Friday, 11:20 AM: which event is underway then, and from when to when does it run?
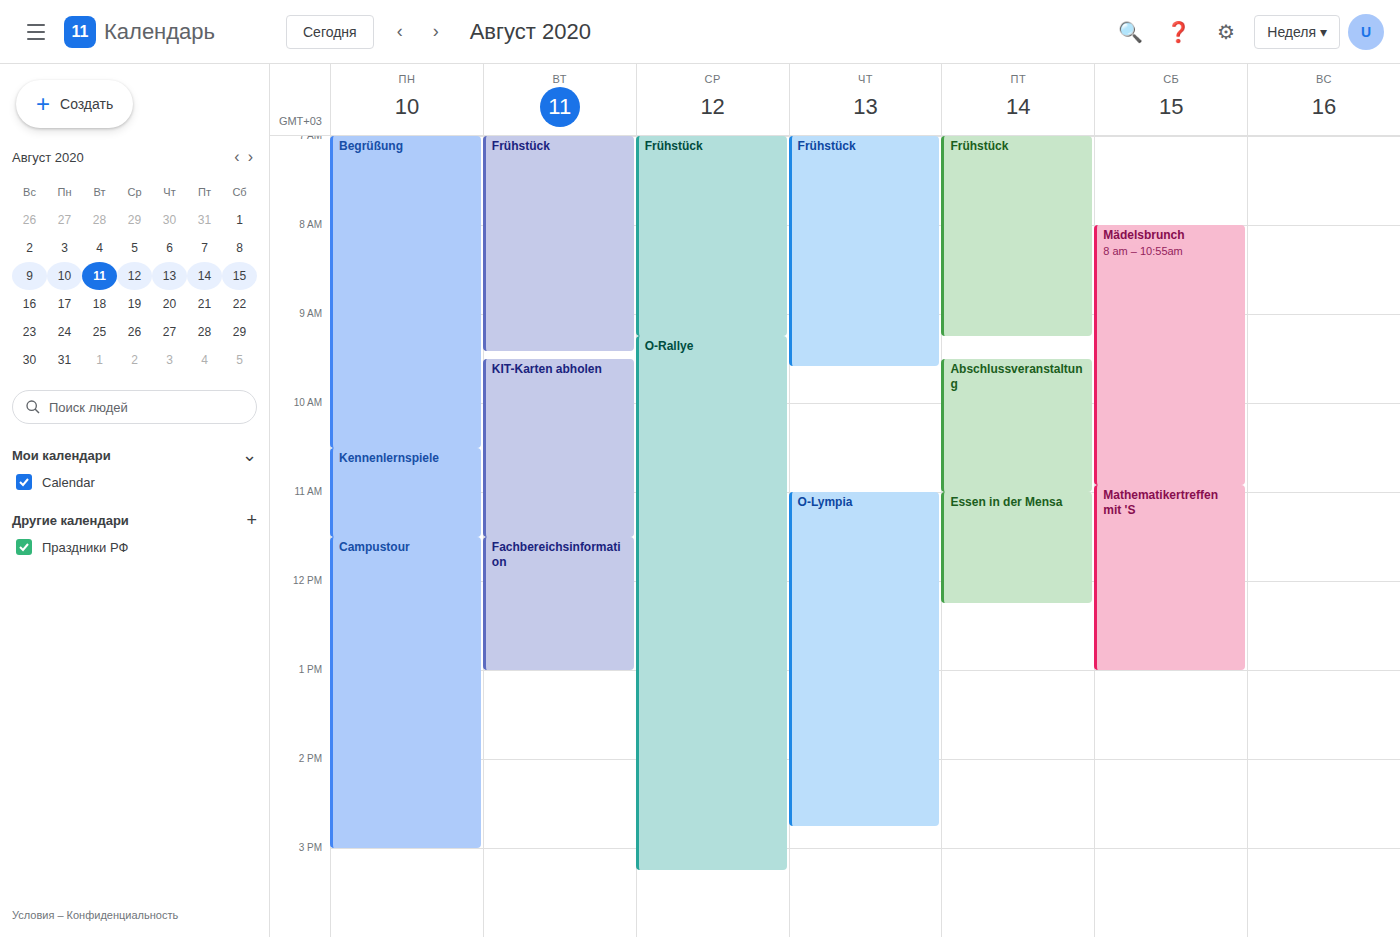
"Essen in der Mensa", 11:00 AM to 12:15 PM